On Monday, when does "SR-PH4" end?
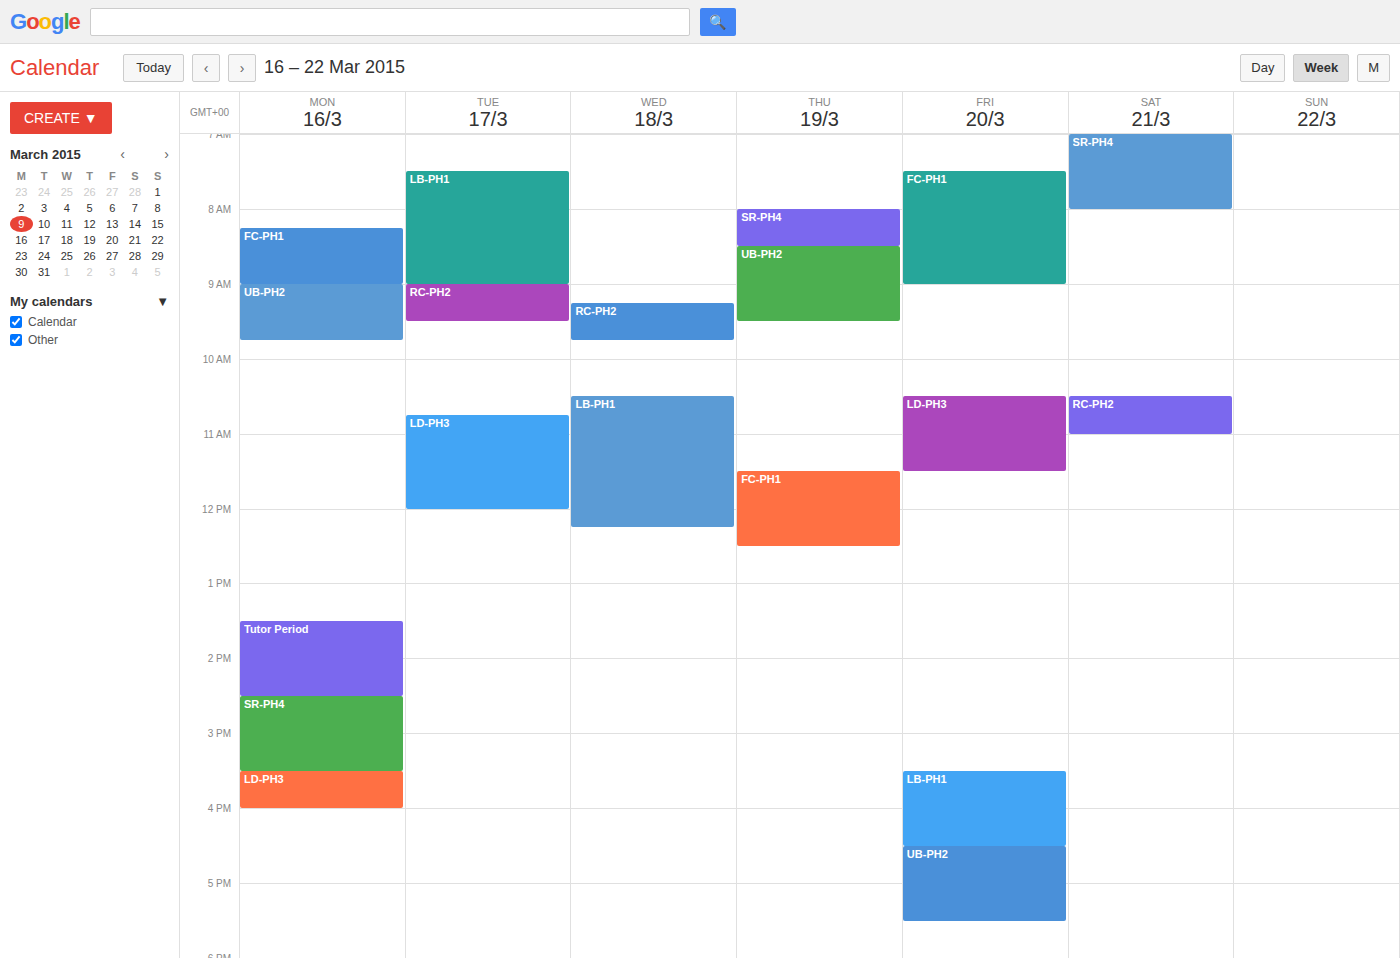
3:30 PM